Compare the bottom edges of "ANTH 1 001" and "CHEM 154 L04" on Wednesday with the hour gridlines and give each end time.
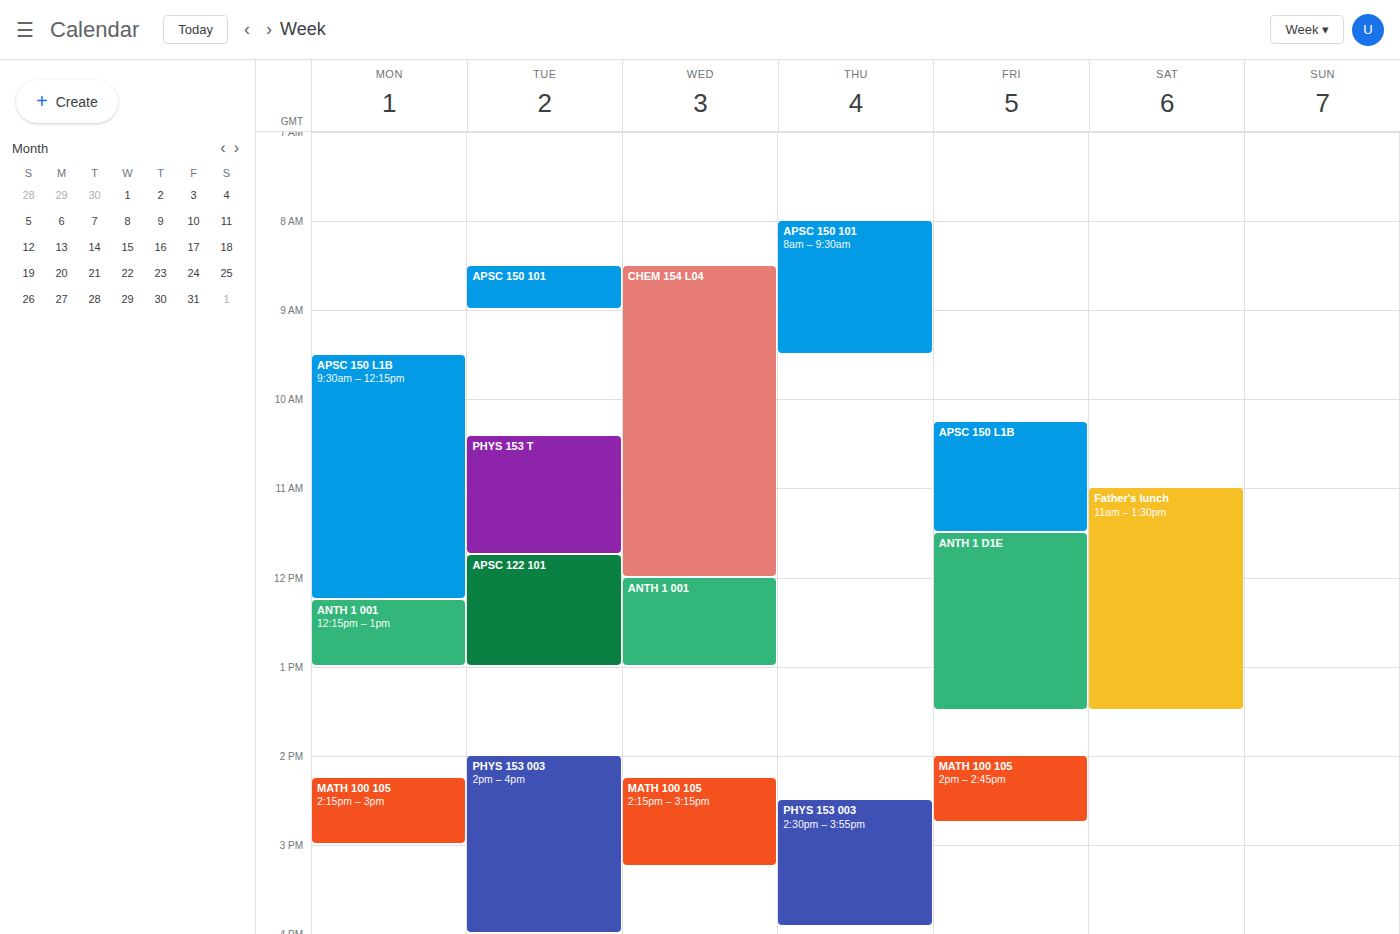
"ANTH 1 001": 13:00, exactly on the 13:00 line. "CHEM 154 L04": 12:00, exactly on the 12:00 line.